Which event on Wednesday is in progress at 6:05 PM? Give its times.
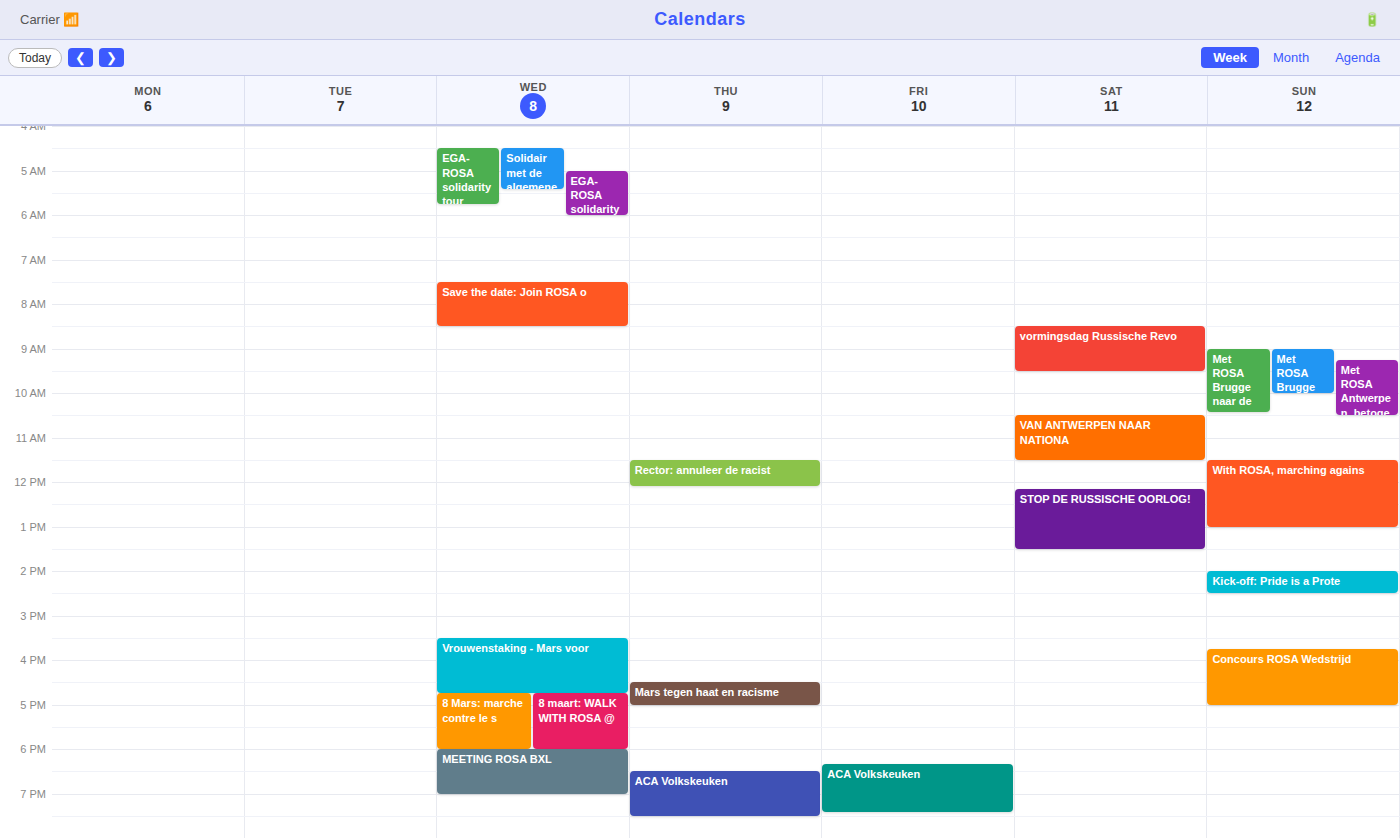
"MEETING ROSA BXL", 6:00 PM to 7:00 PM